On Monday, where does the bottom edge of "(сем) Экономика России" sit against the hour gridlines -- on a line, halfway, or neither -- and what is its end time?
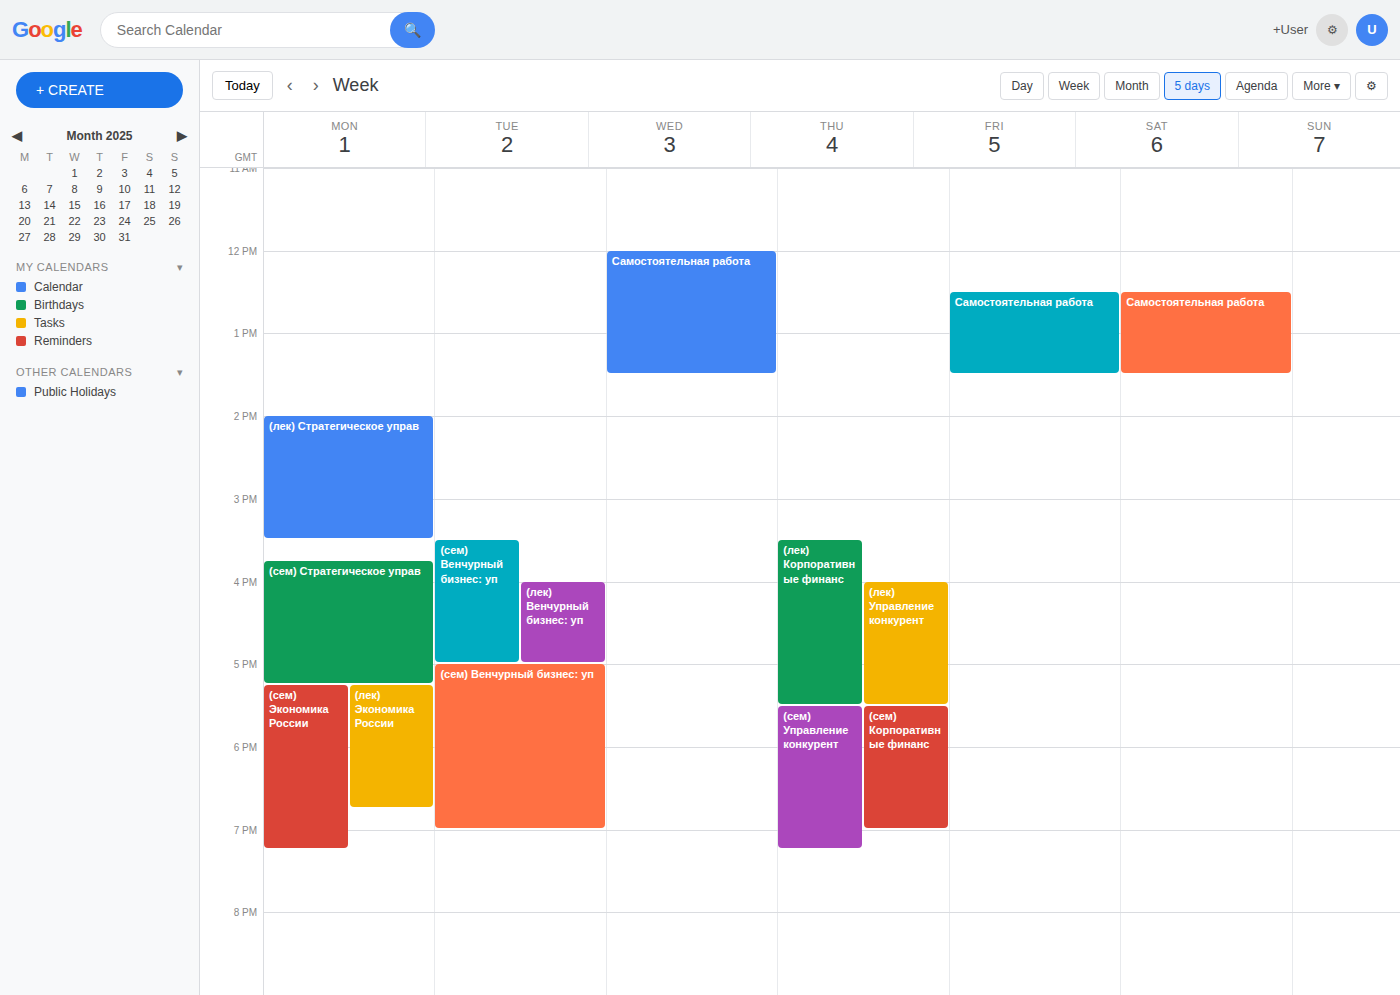
7:15 PM -- neither: a quarter of the way from the 7 PM line to the 8 PM line.